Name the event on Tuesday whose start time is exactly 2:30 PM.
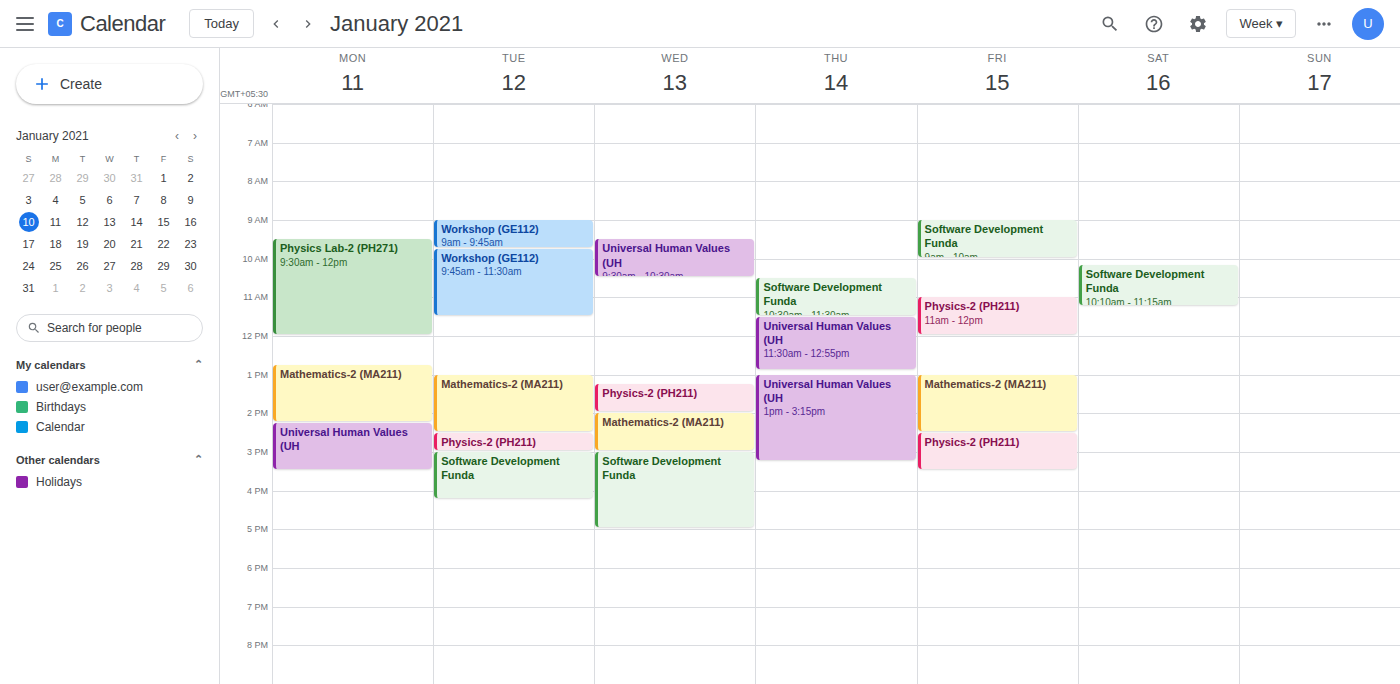
"Physics-2 (PH211)"